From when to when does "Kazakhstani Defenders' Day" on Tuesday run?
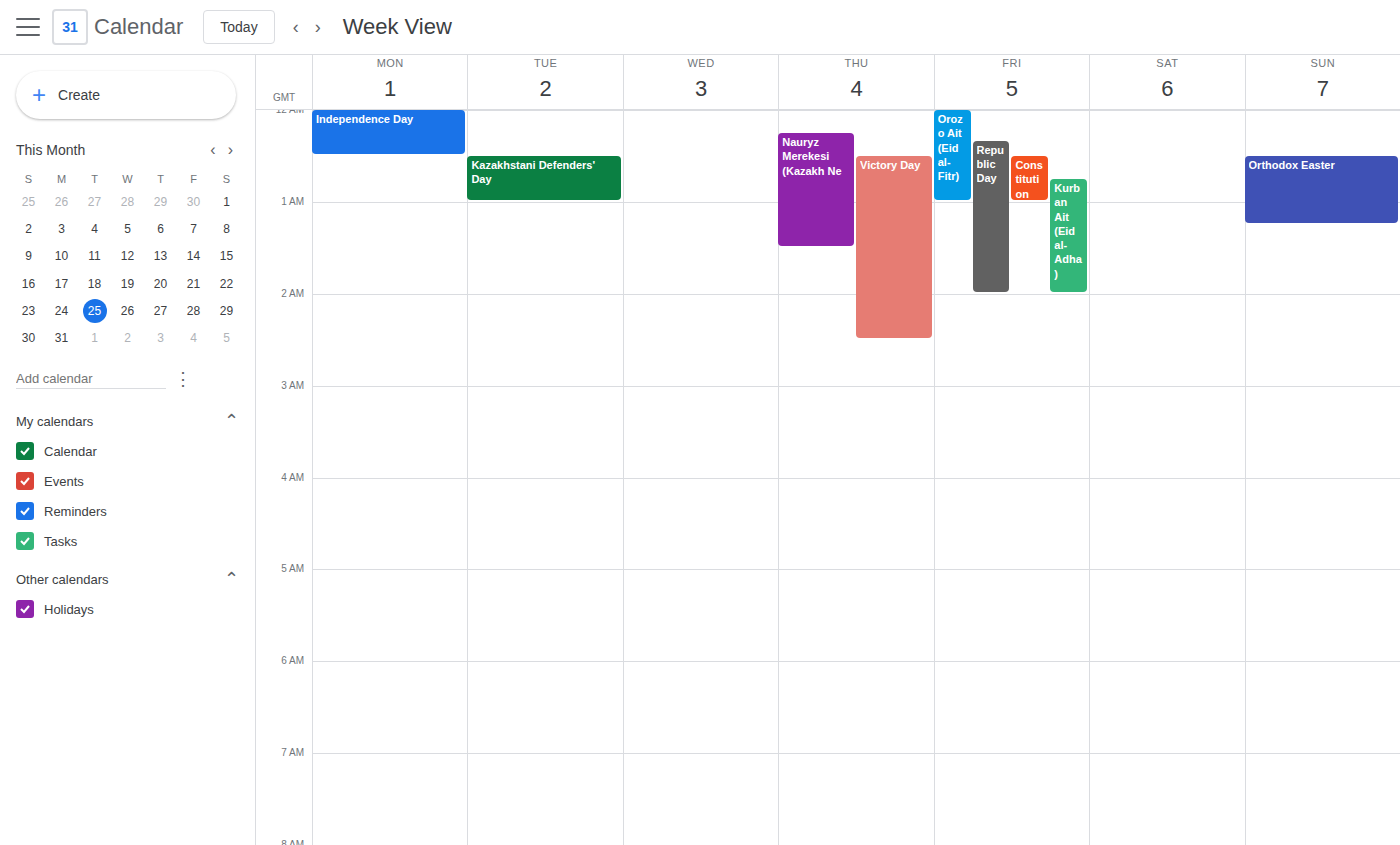
12:30 AM to 1:00 AM